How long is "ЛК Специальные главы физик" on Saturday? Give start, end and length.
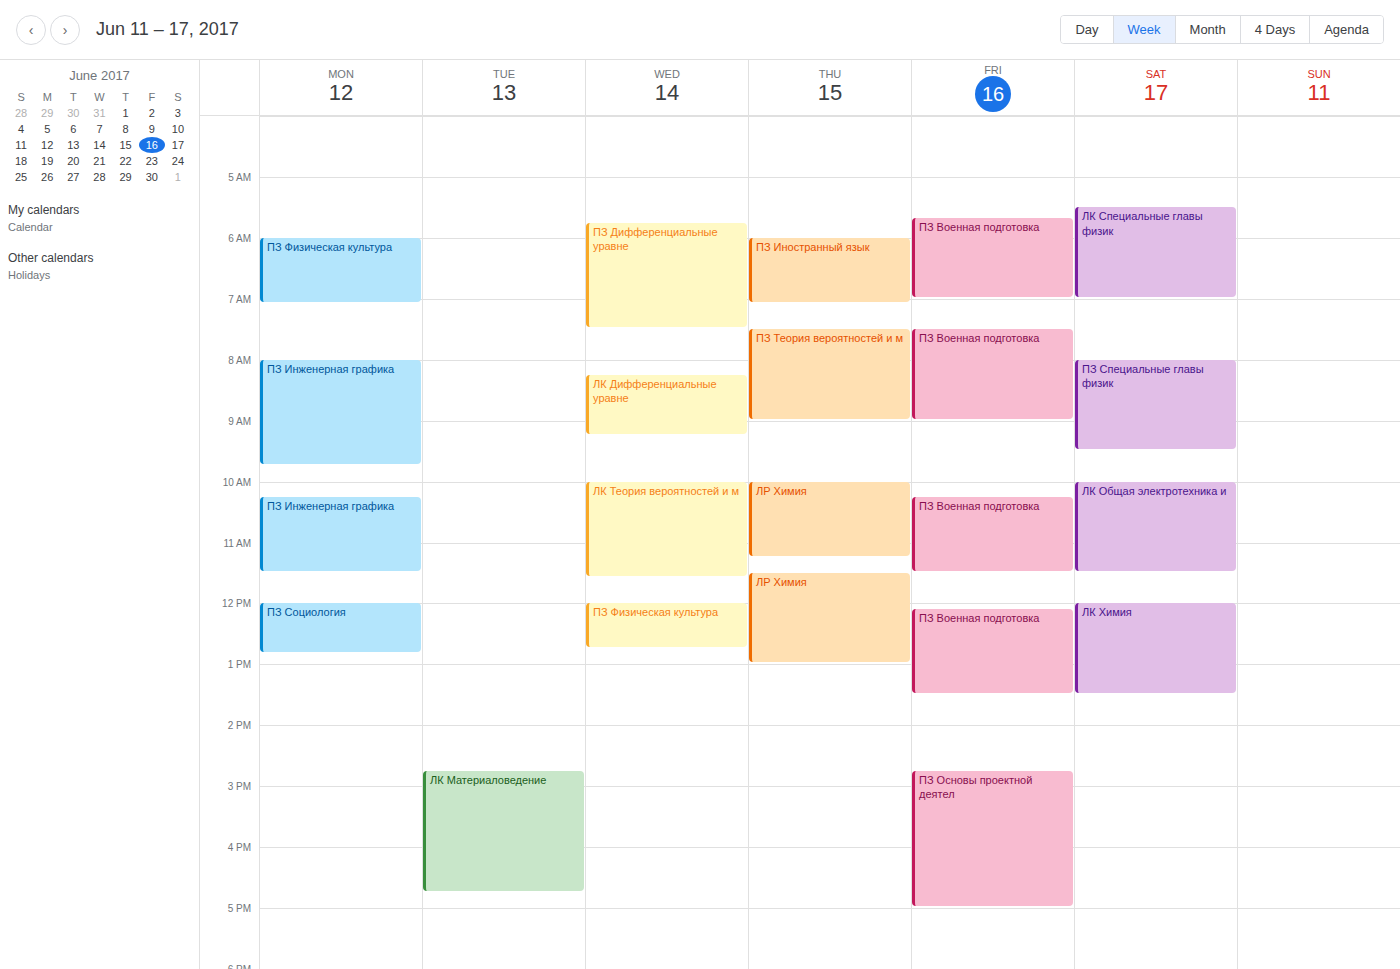
5:30 AM to 7:00 AM, 1 hour 30 minutes